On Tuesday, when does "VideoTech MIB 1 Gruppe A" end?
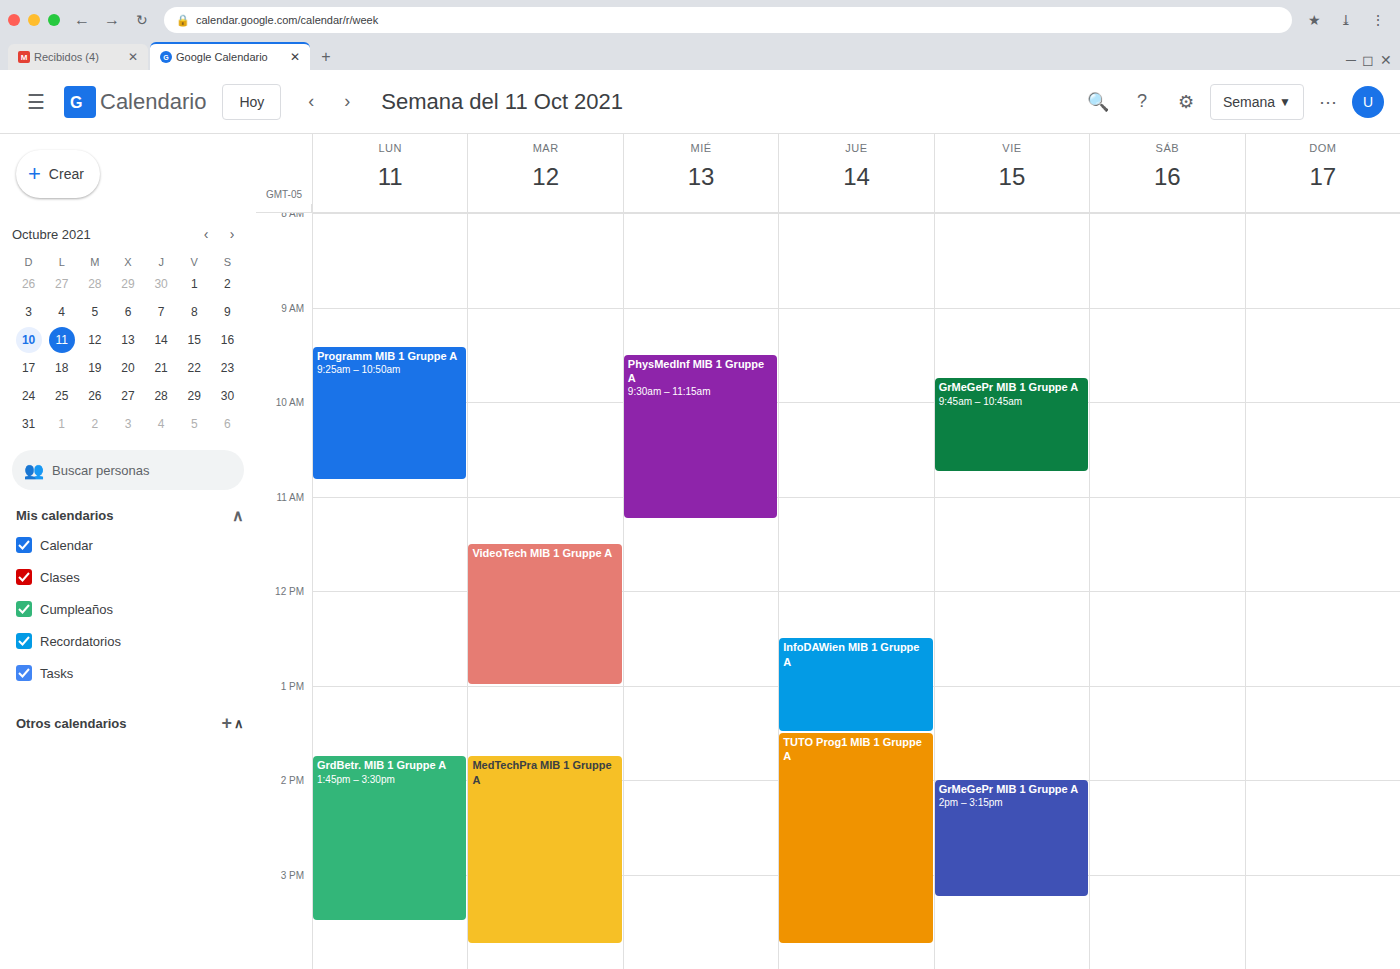
1:00 PM